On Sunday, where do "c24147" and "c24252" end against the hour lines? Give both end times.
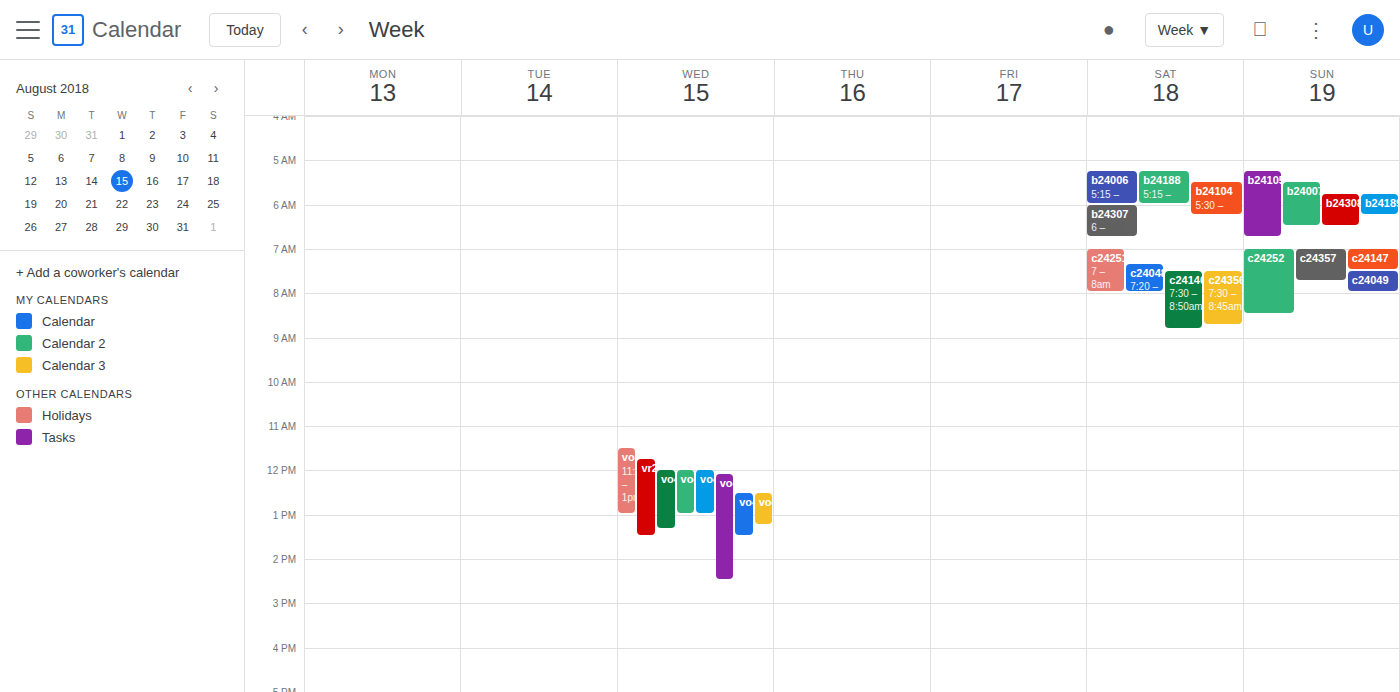
"c24147": 7:30 AM, halfway between the 7 AM and 8 AM lines. "c24252": 8:30 AM, halfway between the 8 AM and 9 AM lines.